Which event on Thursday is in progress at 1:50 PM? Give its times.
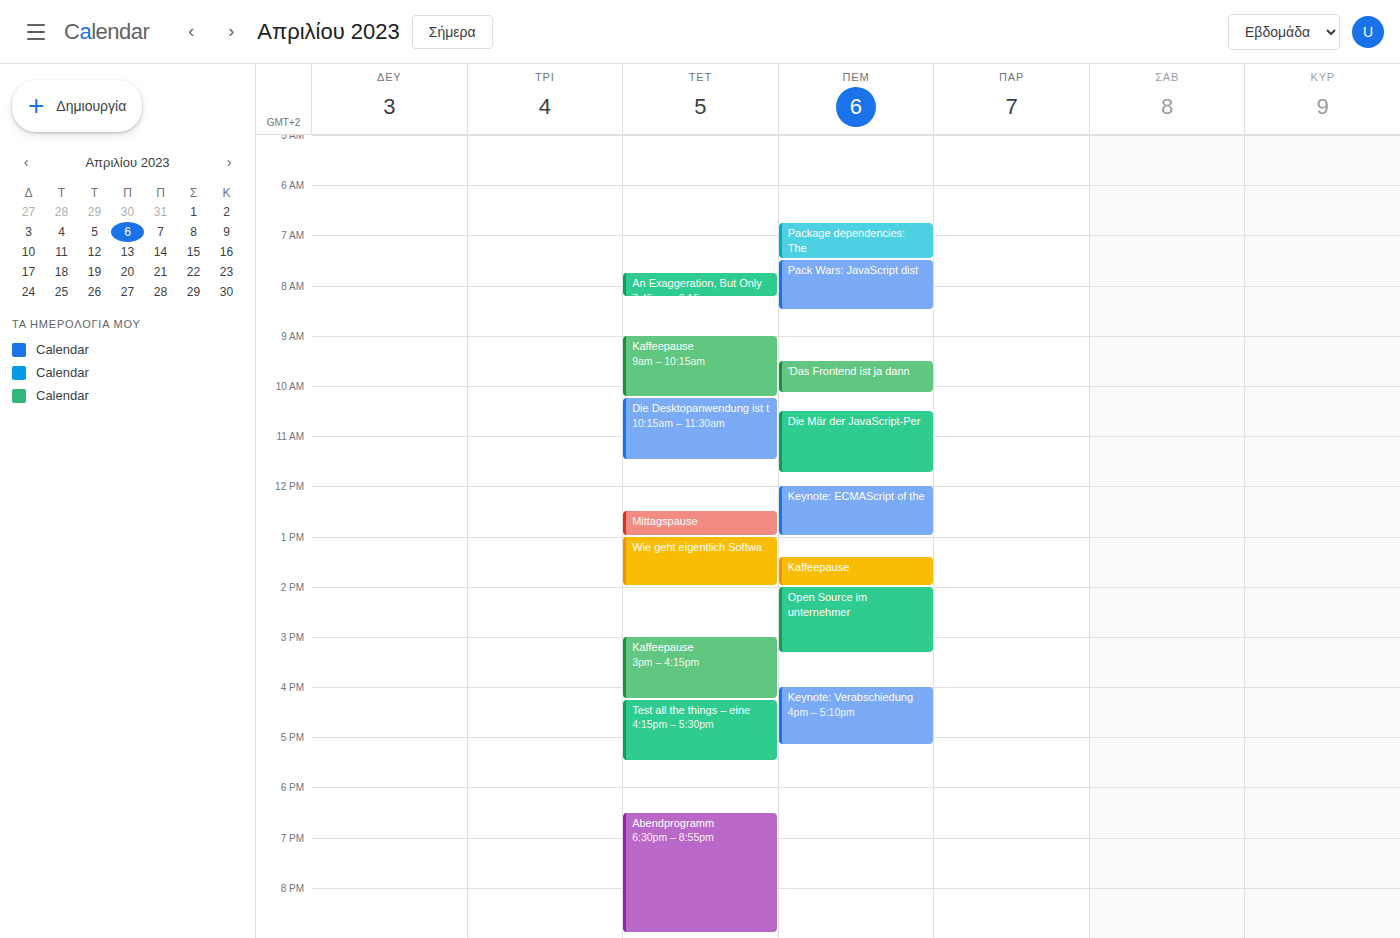
"Kaffeepause", 1:25 PM to 2:00 PM